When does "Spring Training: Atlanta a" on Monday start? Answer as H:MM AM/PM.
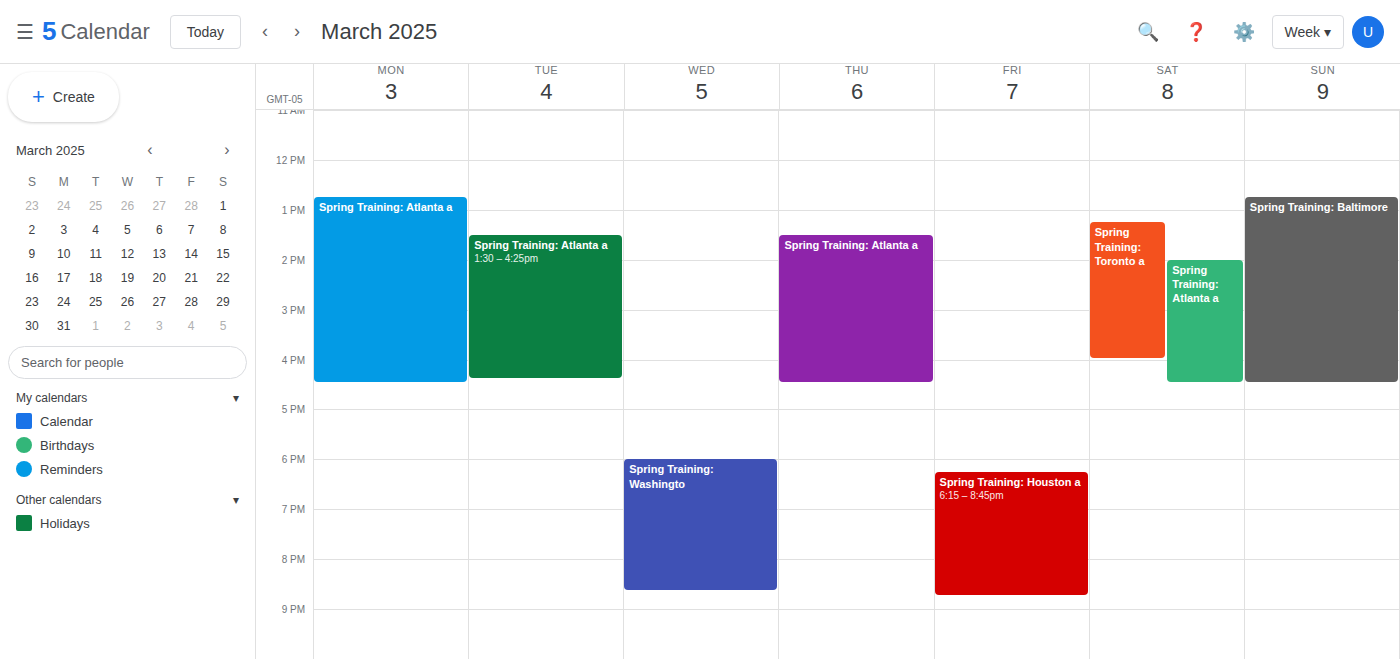
12:45 PM